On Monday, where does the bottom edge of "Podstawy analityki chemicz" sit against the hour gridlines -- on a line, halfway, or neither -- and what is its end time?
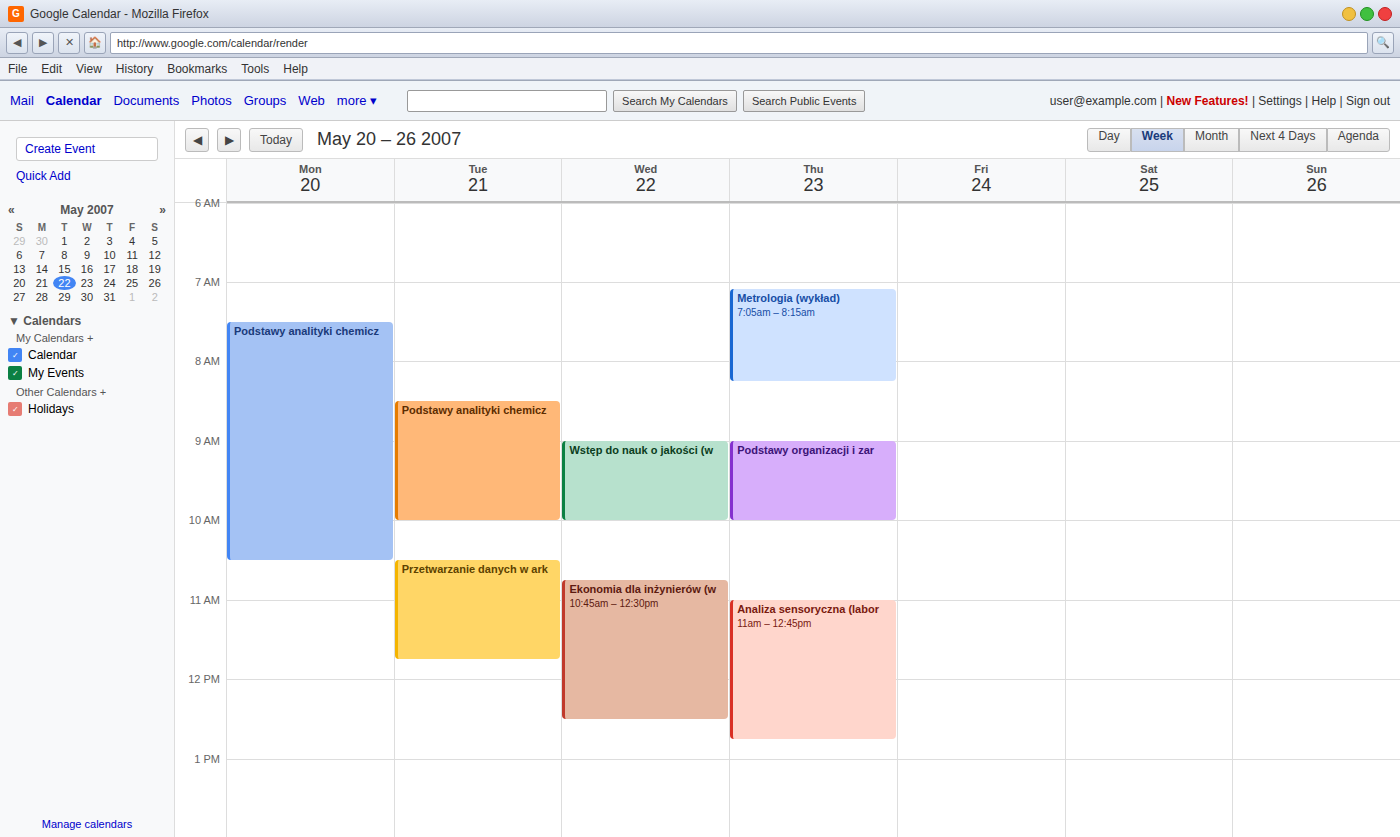
10:30 AM -- halfway between the 10 AM and 11 AM lines.